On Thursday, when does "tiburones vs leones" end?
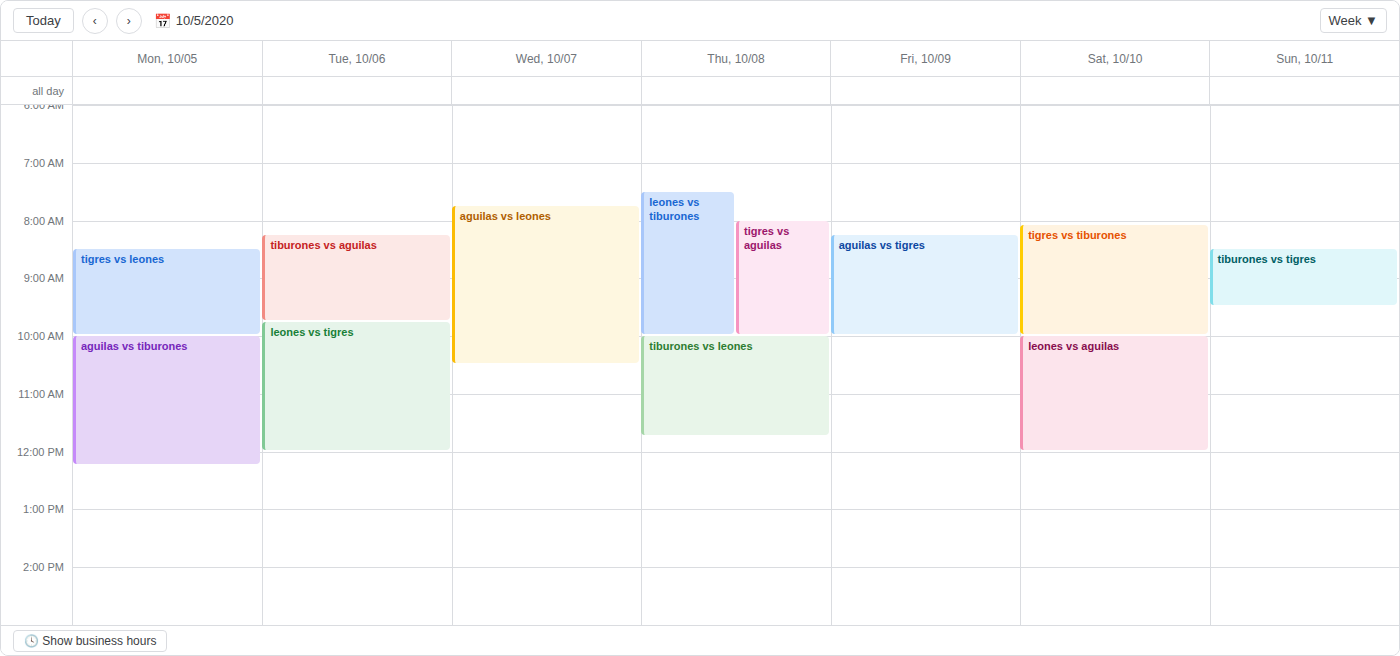
11:45 AM